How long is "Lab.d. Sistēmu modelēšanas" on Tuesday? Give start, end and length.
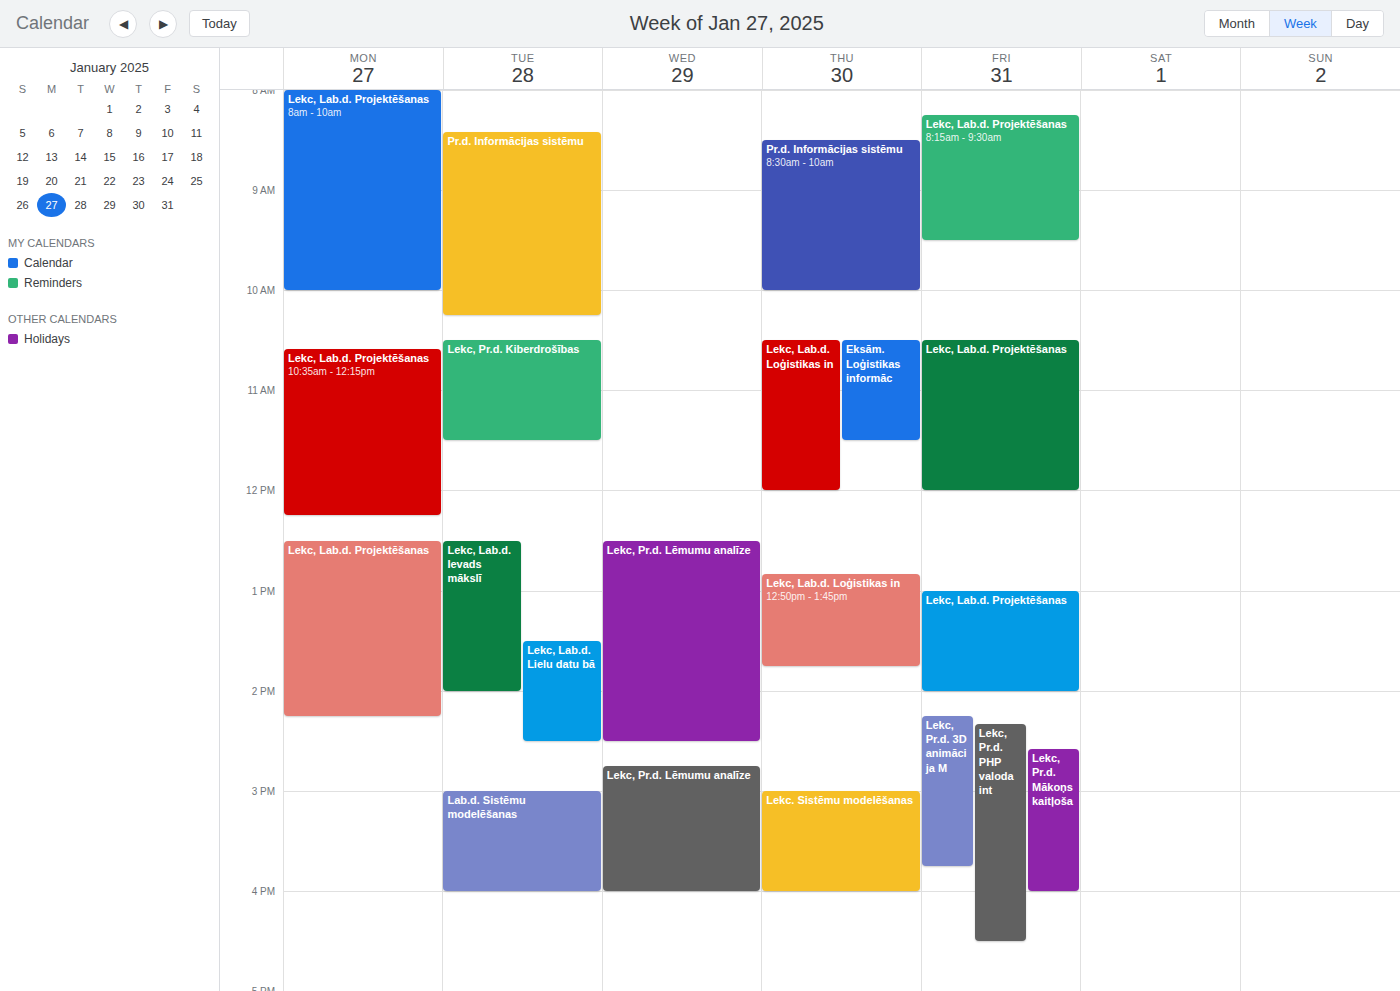
15:00 to 16:00, 1 hour